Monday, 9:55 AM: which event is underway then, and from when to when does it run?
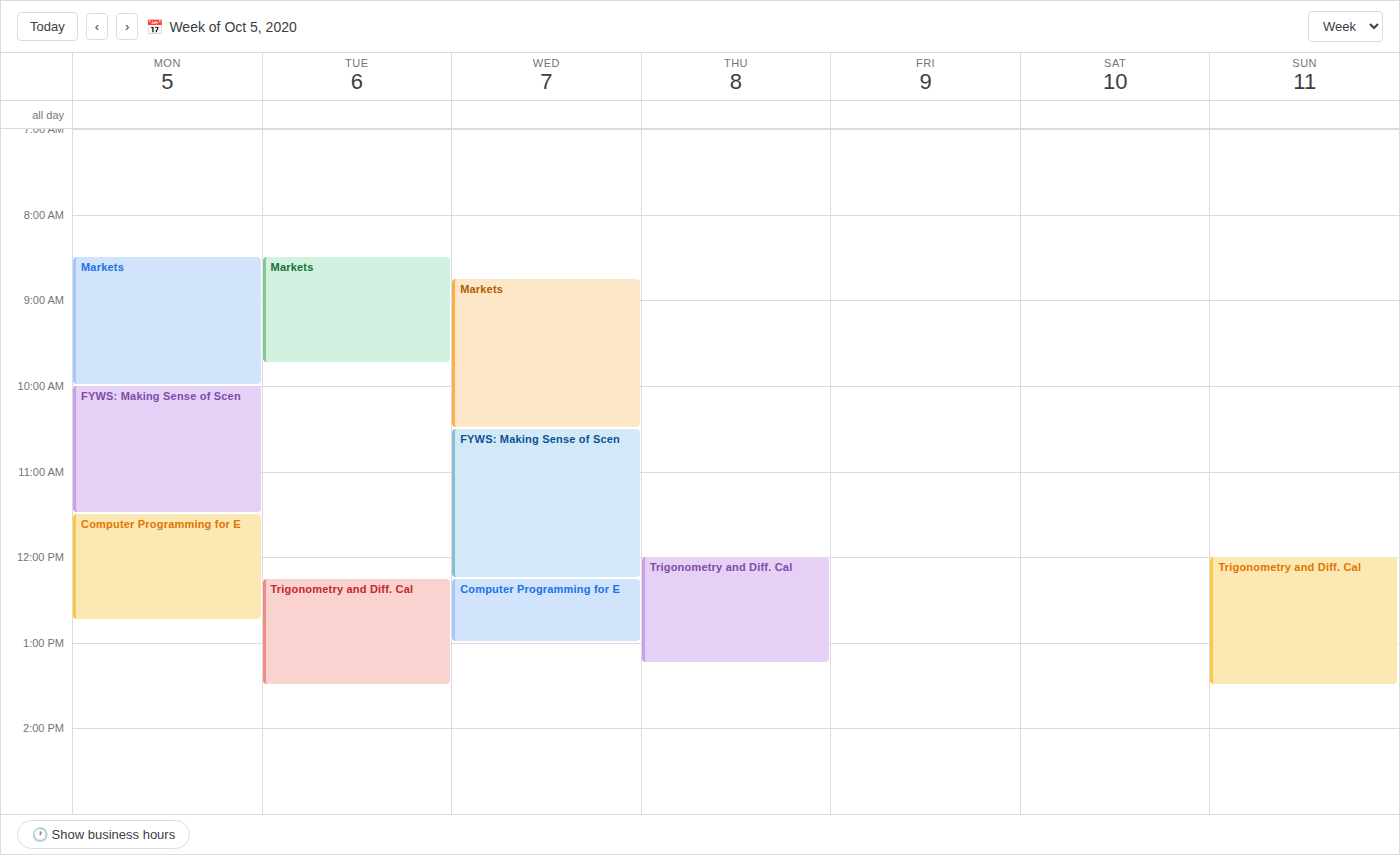
"Markets", 8:30 AM to 10:00 AM